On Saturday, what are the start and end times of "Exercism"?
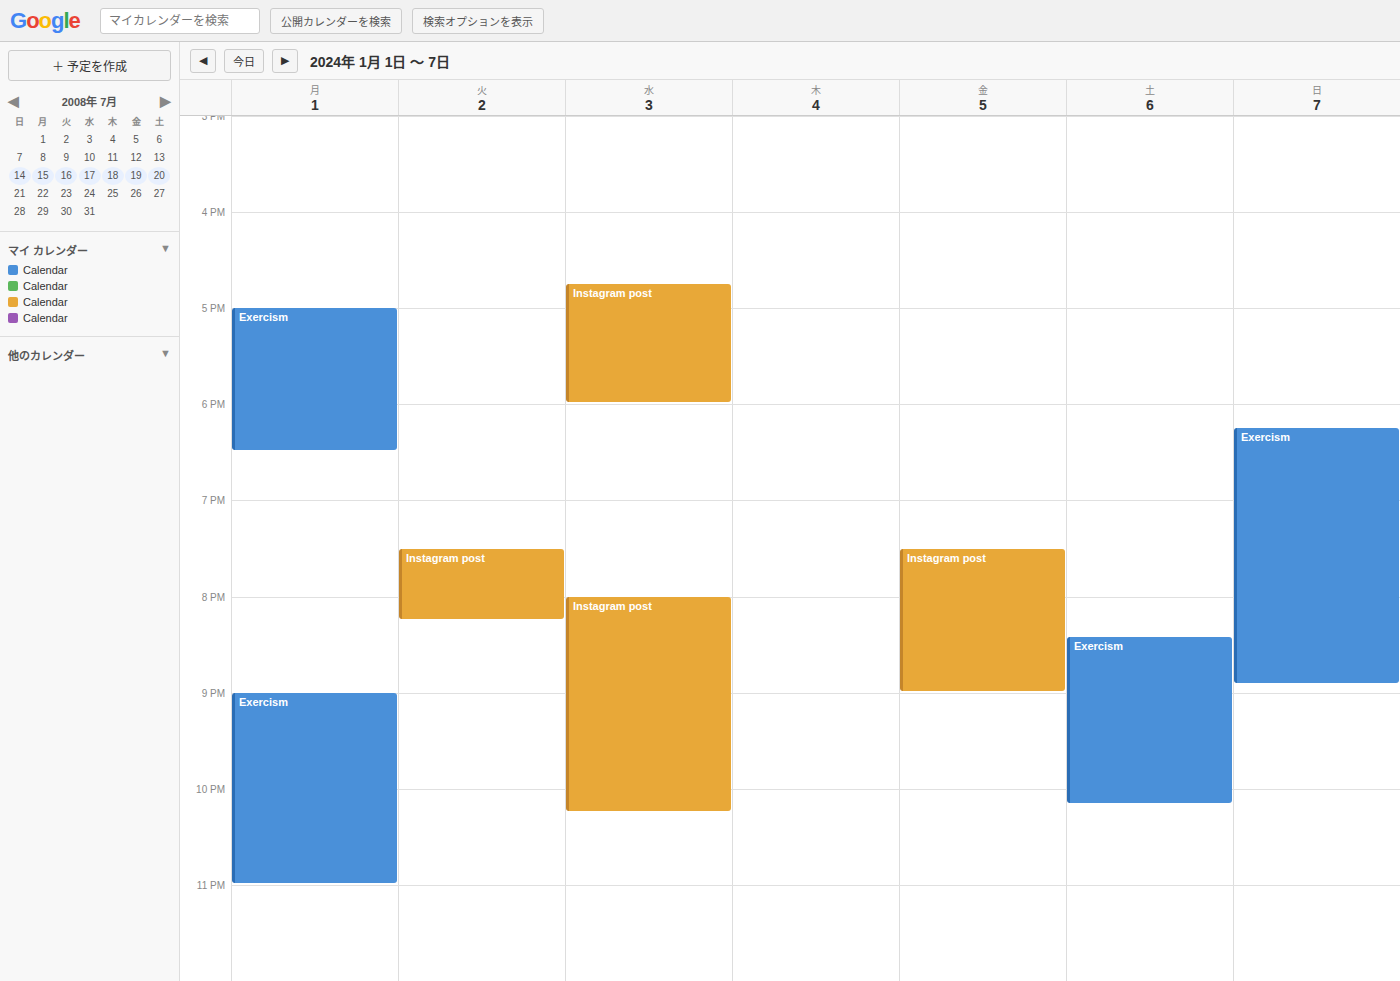
20:25 to 22:10